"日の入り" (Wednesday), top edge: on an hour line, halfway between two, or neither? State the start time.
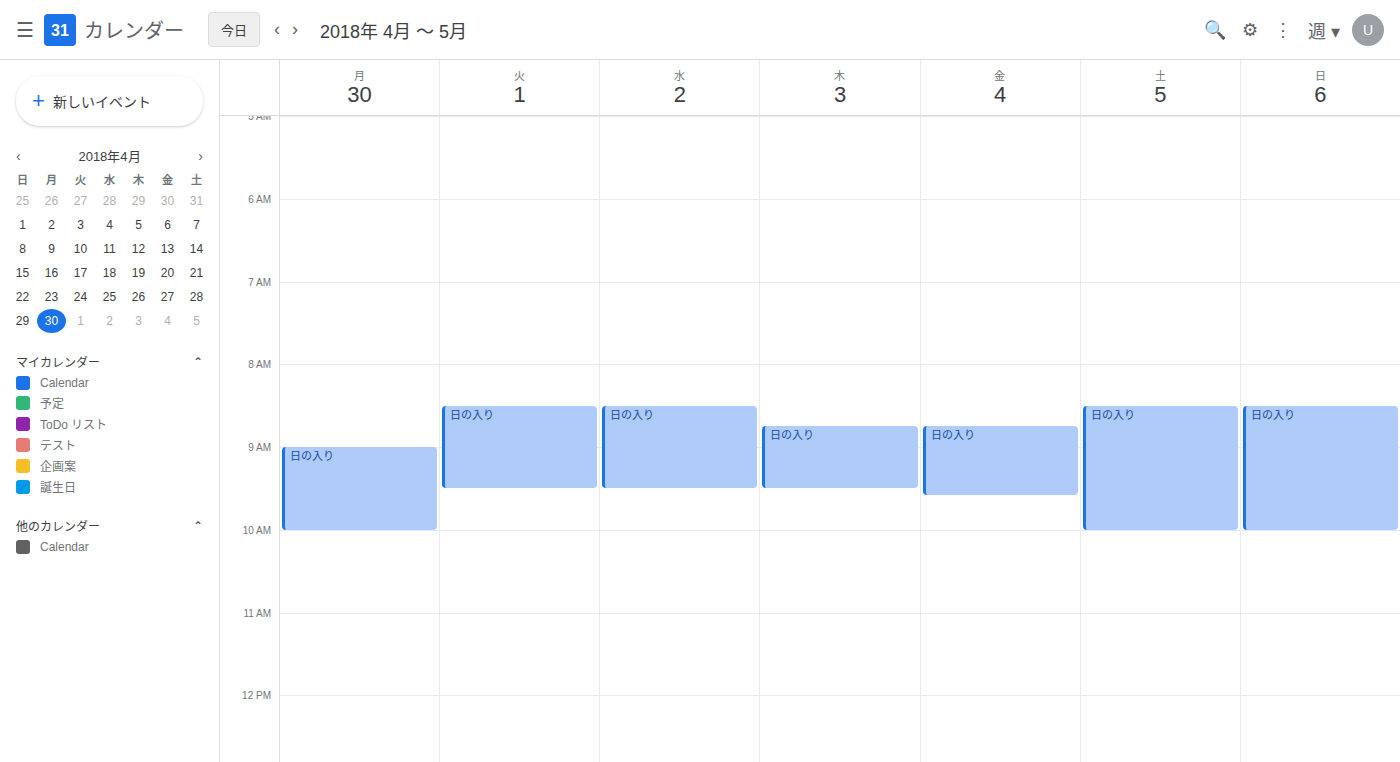
8:30 AM -- halfway between the 8 AM and 9 AM lines.